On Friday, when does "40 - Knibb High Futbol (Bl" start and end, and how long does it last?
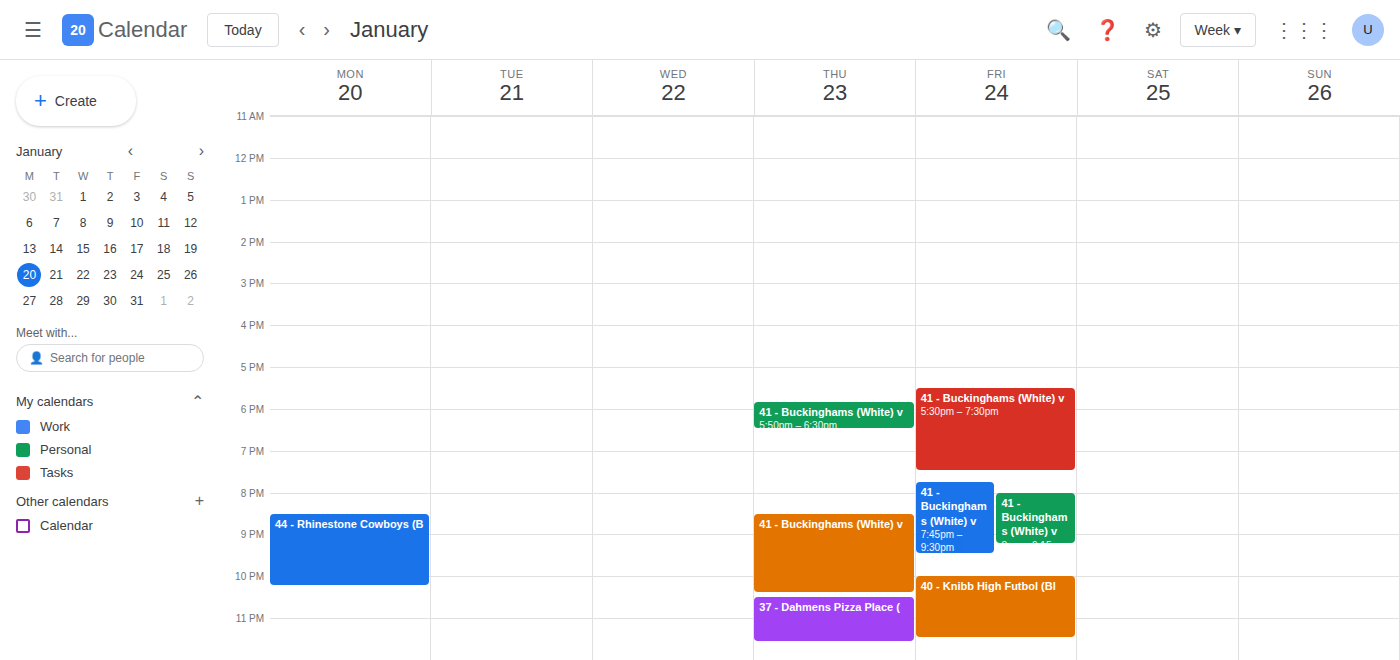
10:00 PM to 11:30 PM, 1 hour 30 minutes